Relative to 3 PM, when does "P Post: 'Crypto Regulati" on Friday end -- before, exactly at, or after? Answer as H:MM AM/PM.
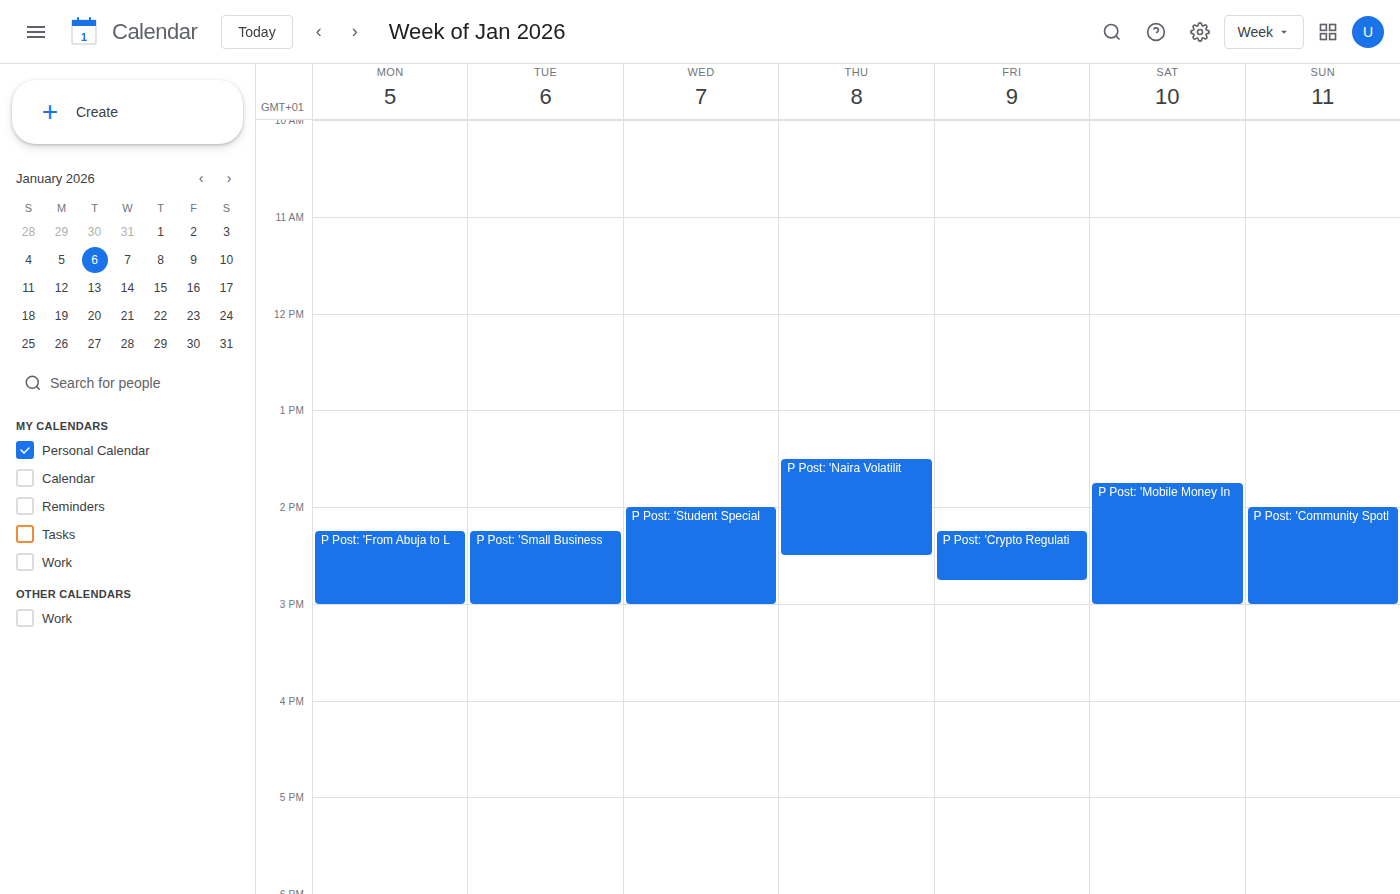
2:45 PM -- before 3 PM, 15 minutes above the 3 PM line.